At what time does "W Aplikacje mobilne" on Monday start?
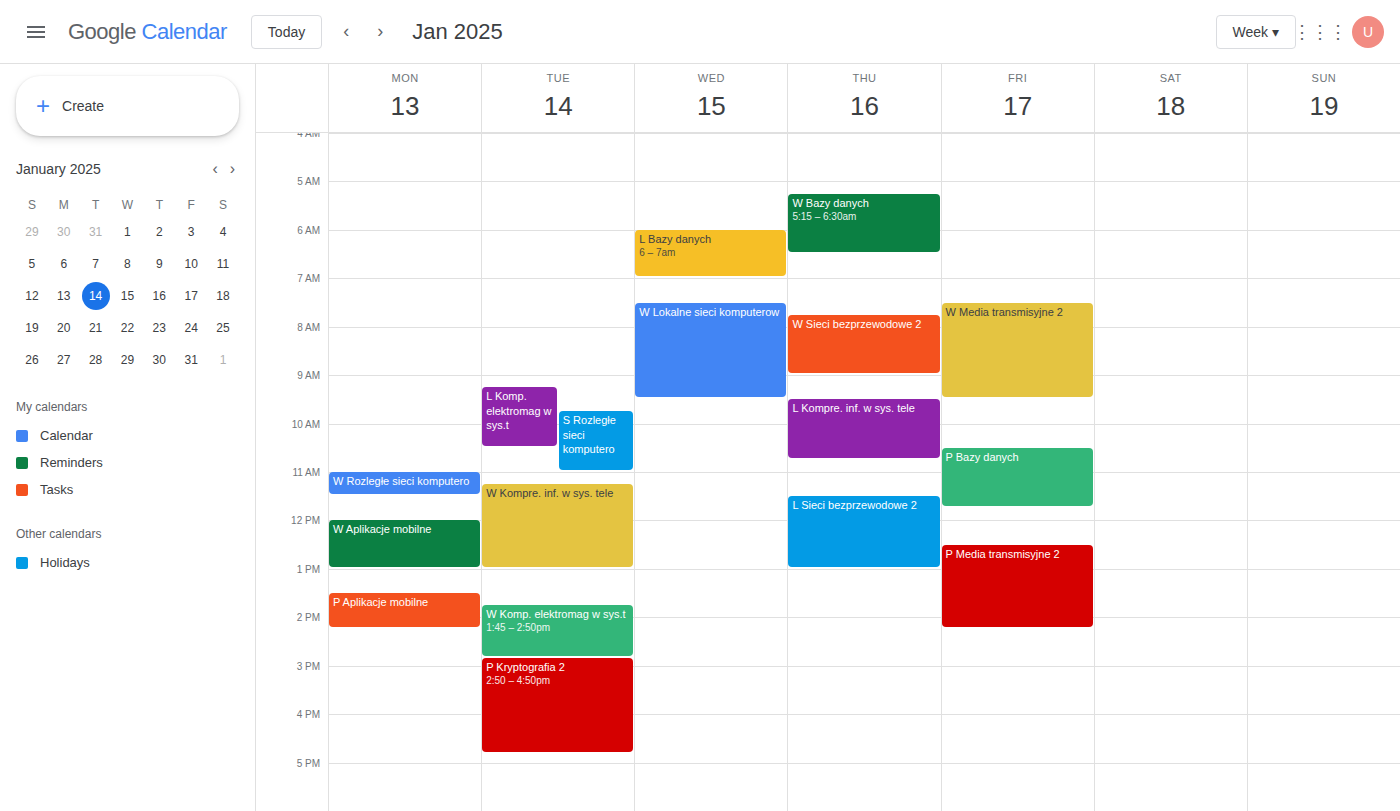
12:00 PM